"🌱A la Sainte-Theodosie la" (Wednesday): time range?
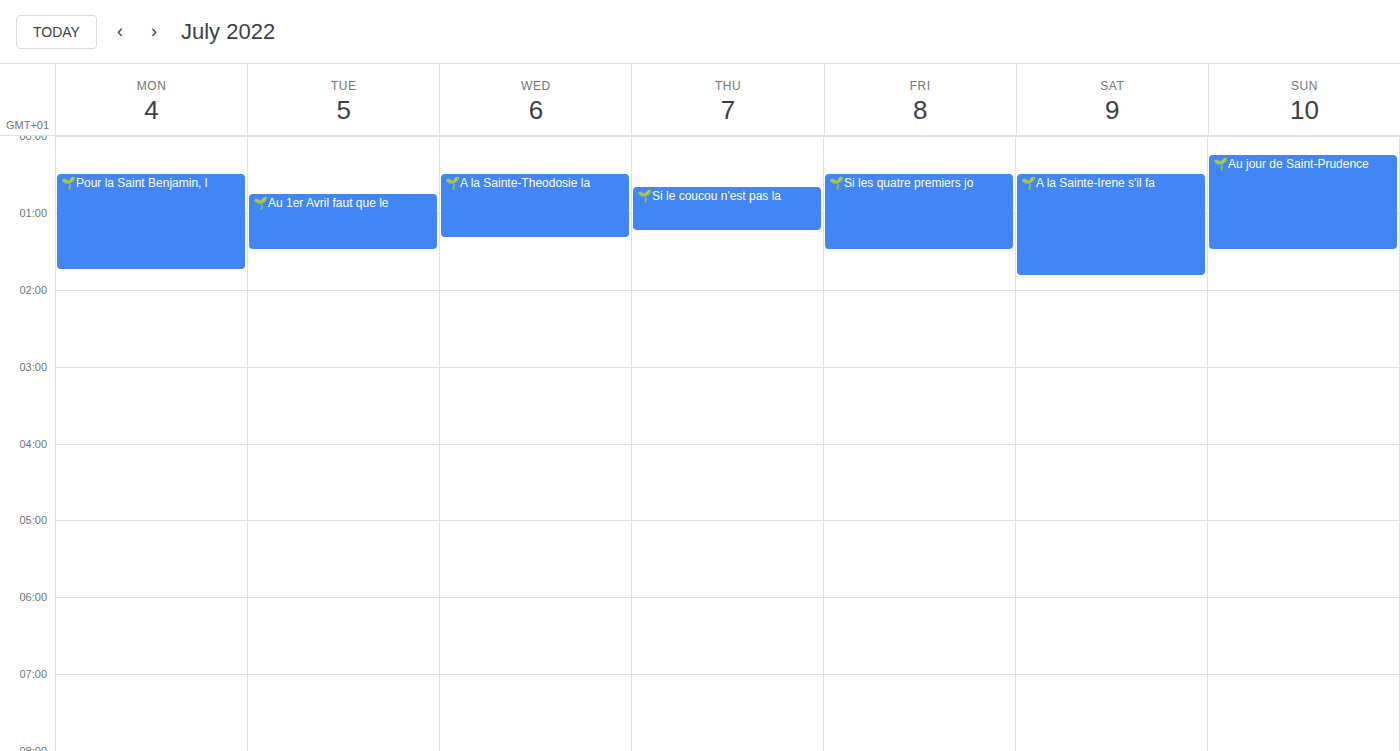
12:30 AM to 1:20 AM